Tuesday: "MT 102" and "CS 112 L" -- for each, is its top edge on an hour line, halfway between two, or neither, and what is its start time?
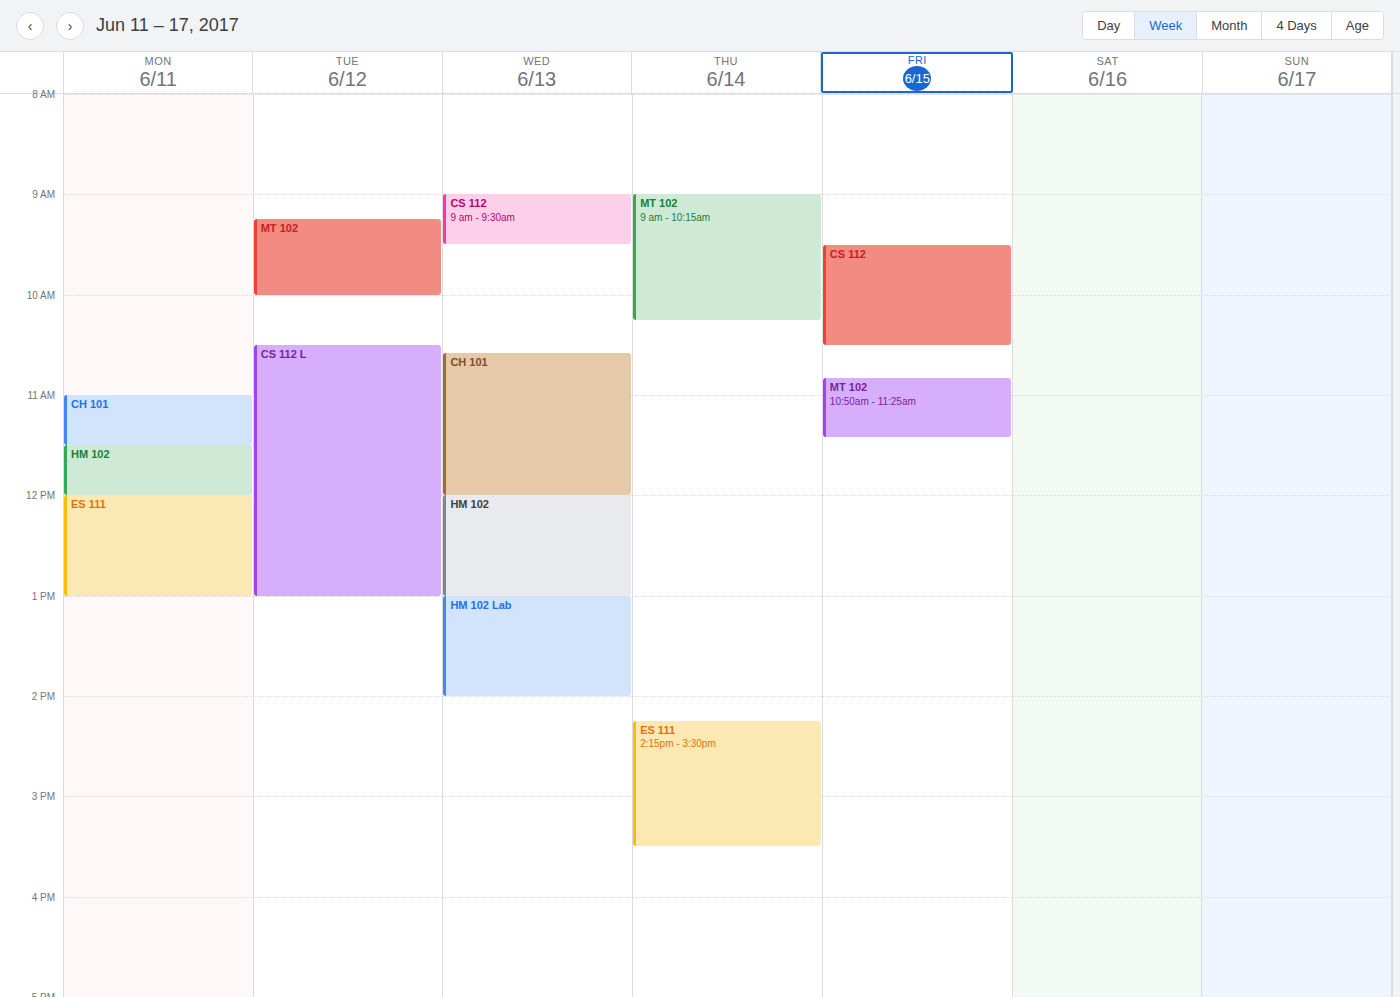
"MT 102": 9:15 AM, neither: a quarter of the way from the 9 AM line to the 10 AM line. "CS 112 L": 10:30 AM, halfway between the 10 AM and 11 AM lines.